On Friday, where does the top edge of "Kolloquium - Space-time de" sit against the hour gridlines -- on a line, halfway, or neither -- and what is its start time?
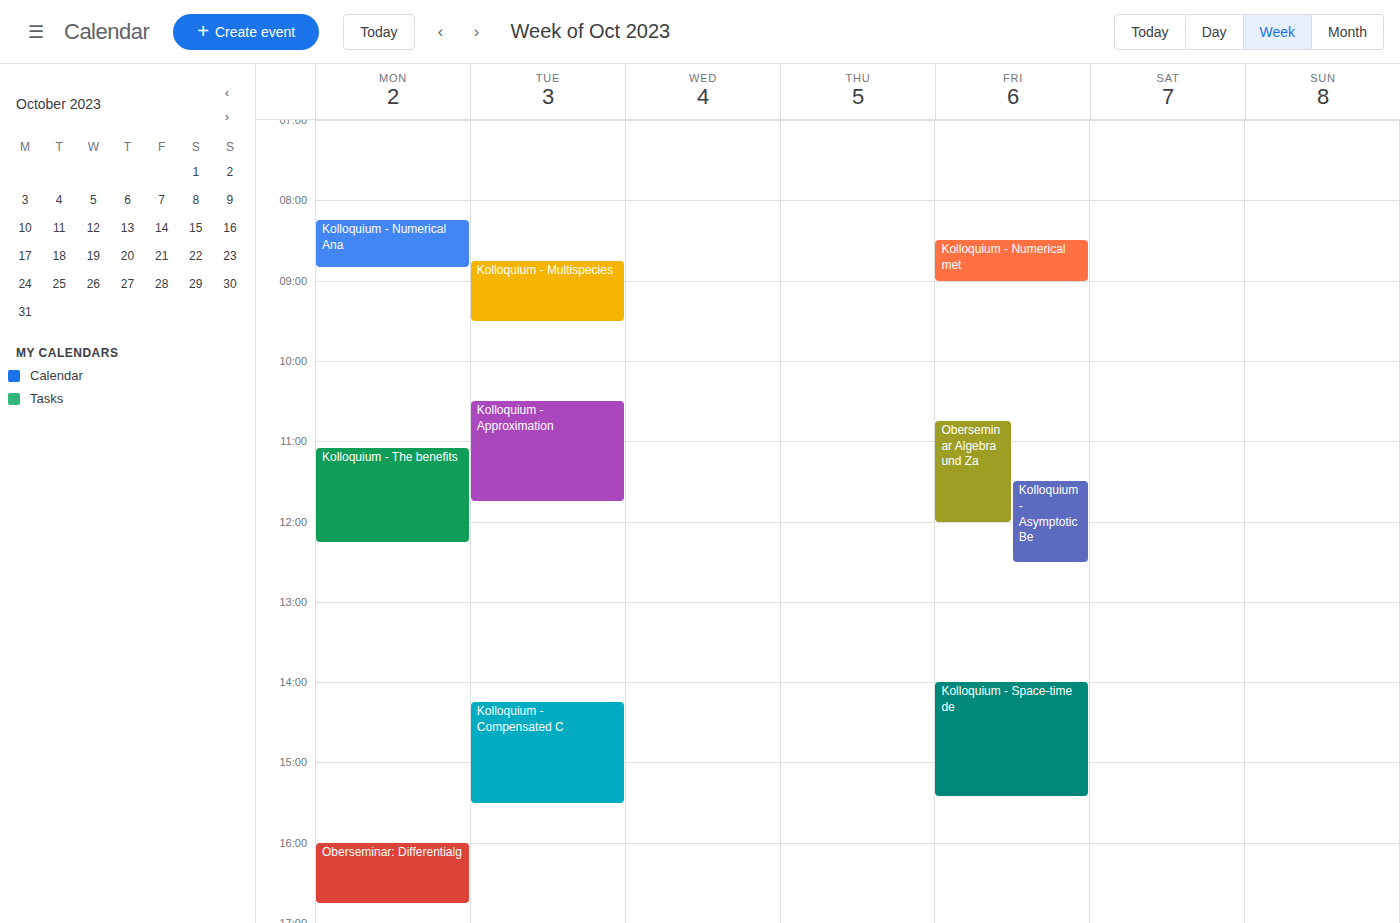
2:00 PM -- exactly on the 2 PM line.